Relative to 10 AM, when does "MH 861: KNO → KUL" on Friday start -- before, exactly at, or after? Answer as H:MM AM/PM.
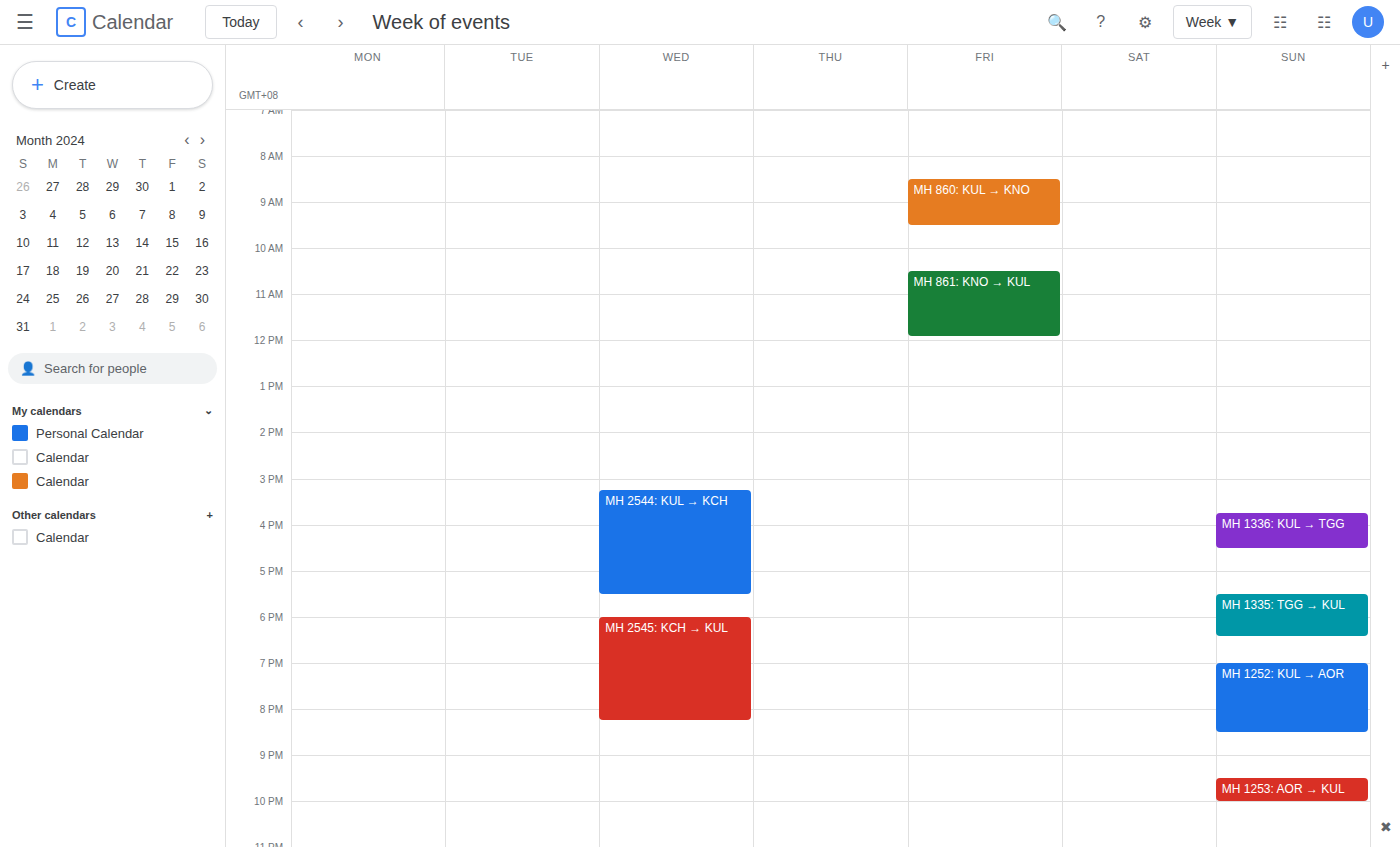
10:30 AM -- after 10 AM, 30 minutes below the 10 AM line.